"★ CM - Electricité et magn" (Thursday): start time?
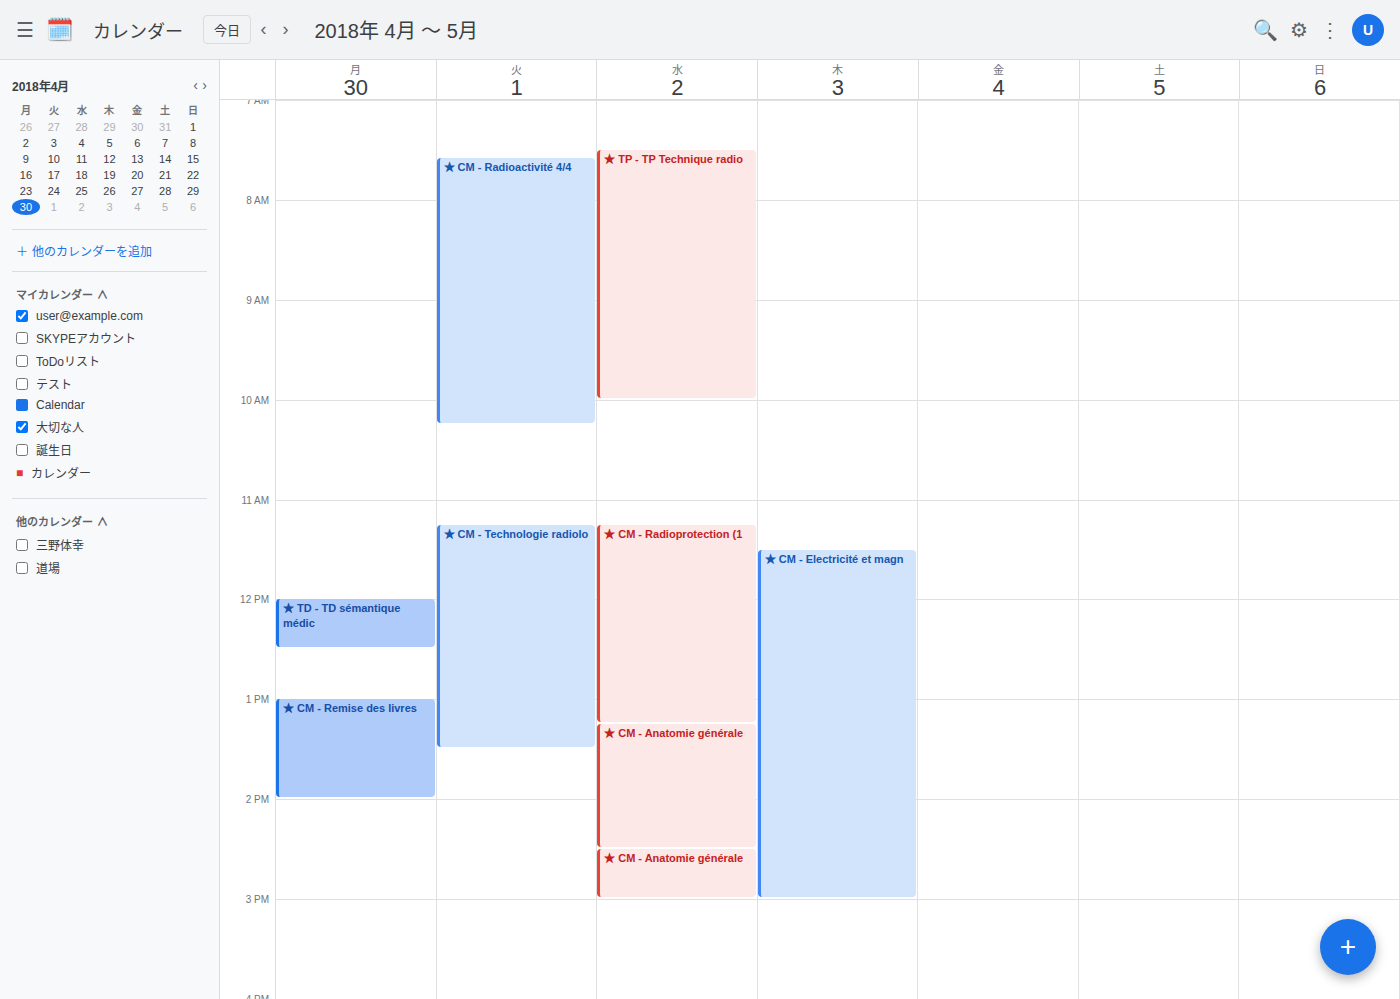
11:30 AM